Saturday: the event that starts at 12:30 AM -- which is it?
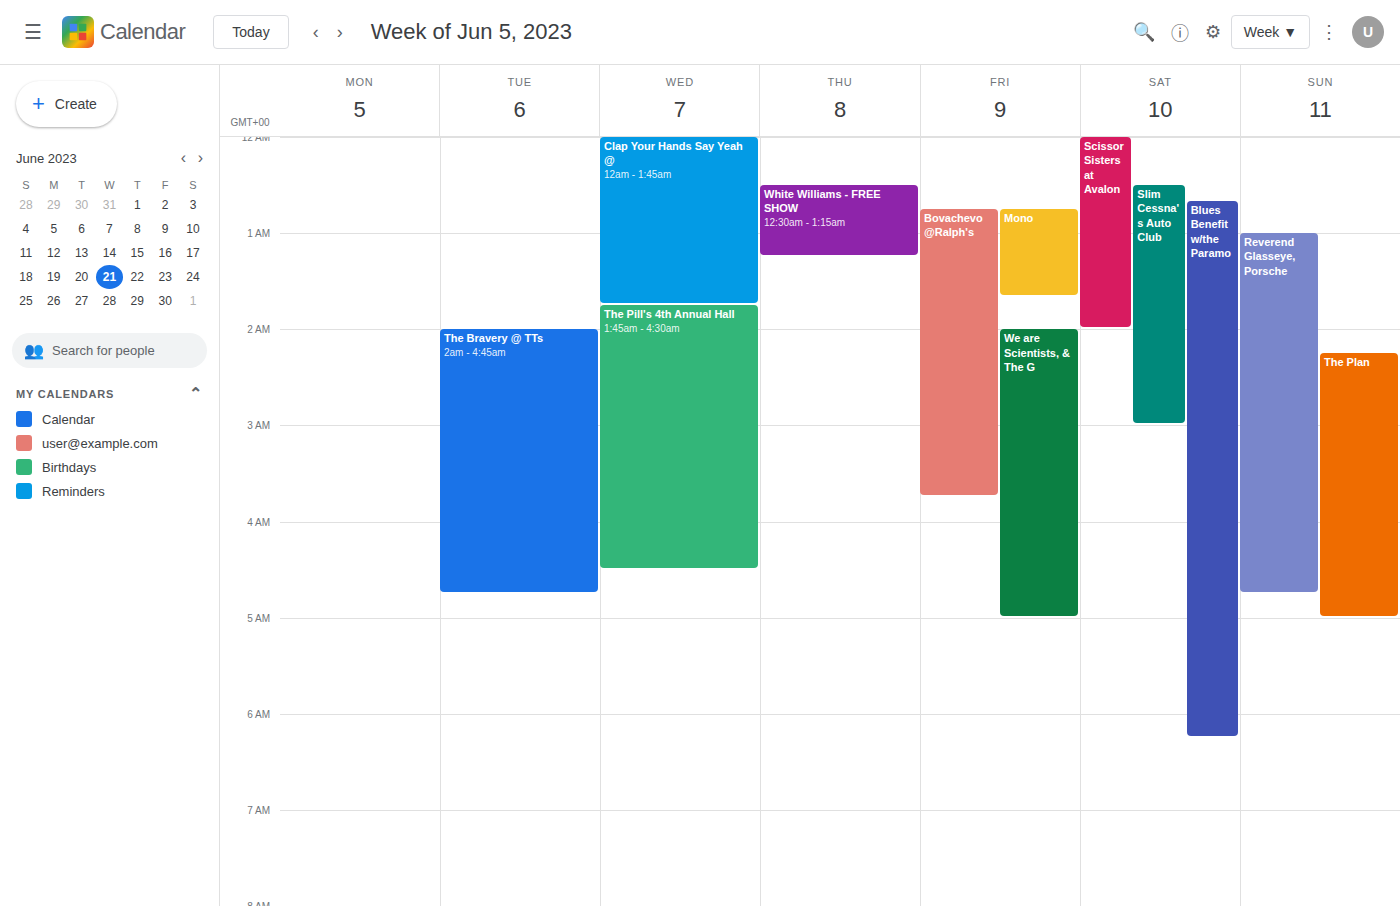
"Slim Cessna's Auto Club"